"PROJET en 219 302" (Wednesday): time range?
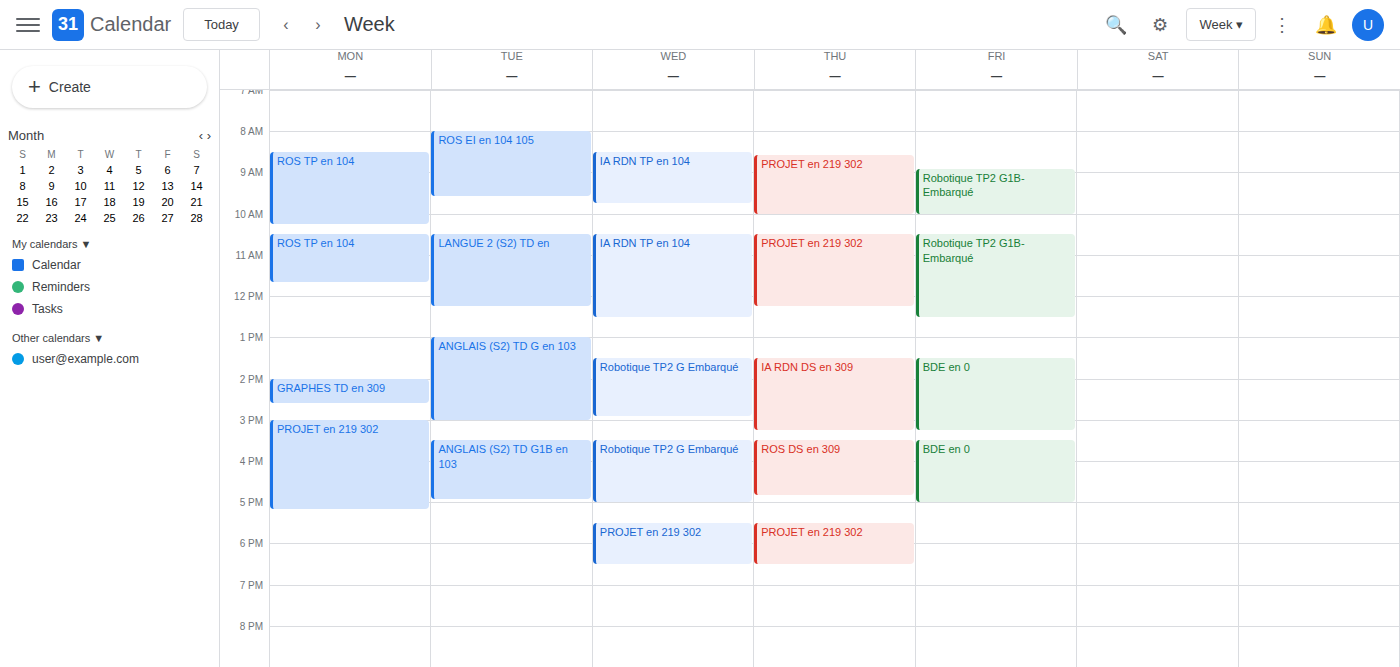
5:30 PM to 6:30 PM